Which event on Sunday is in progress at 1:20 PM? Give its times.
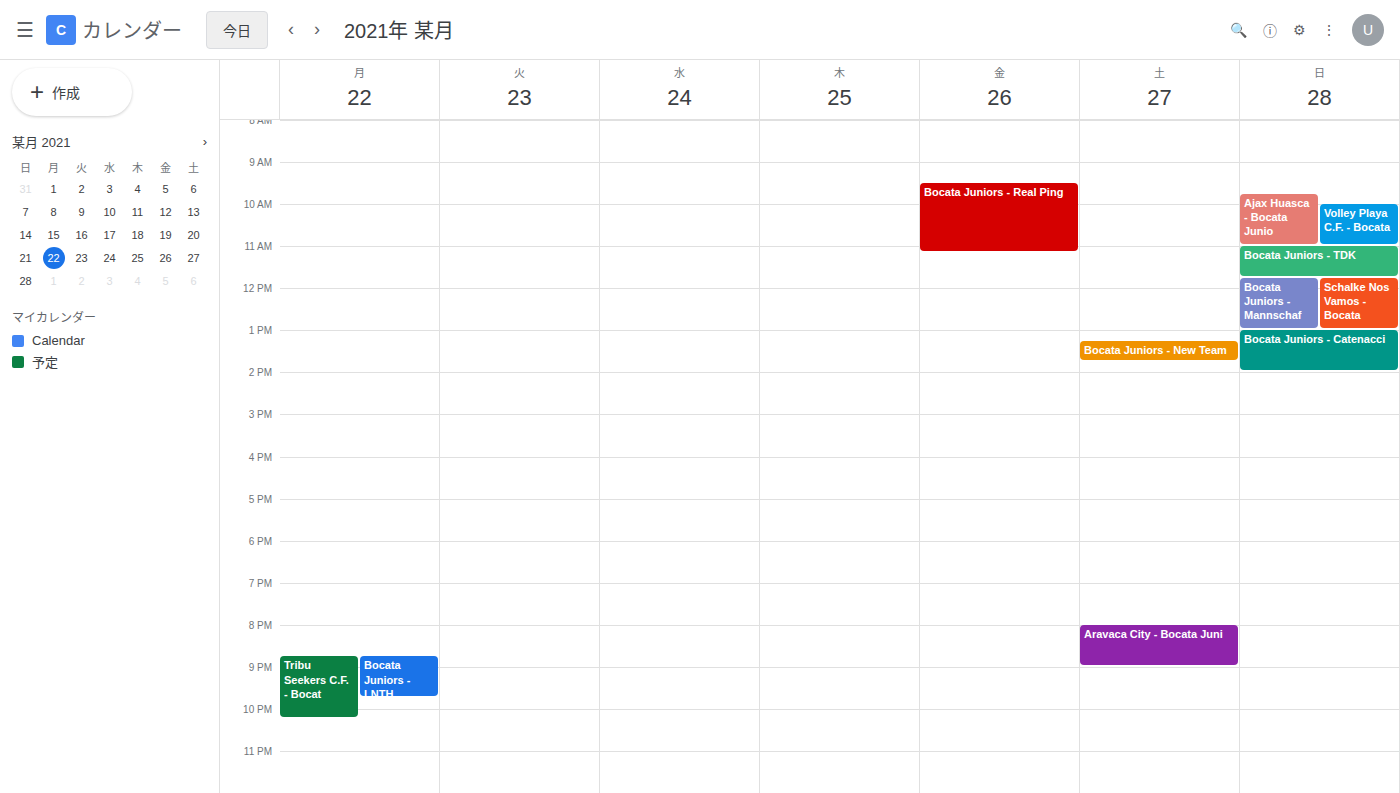
"Bocata Juniors - Catenacci", 1:00 PM to 2:00 PM